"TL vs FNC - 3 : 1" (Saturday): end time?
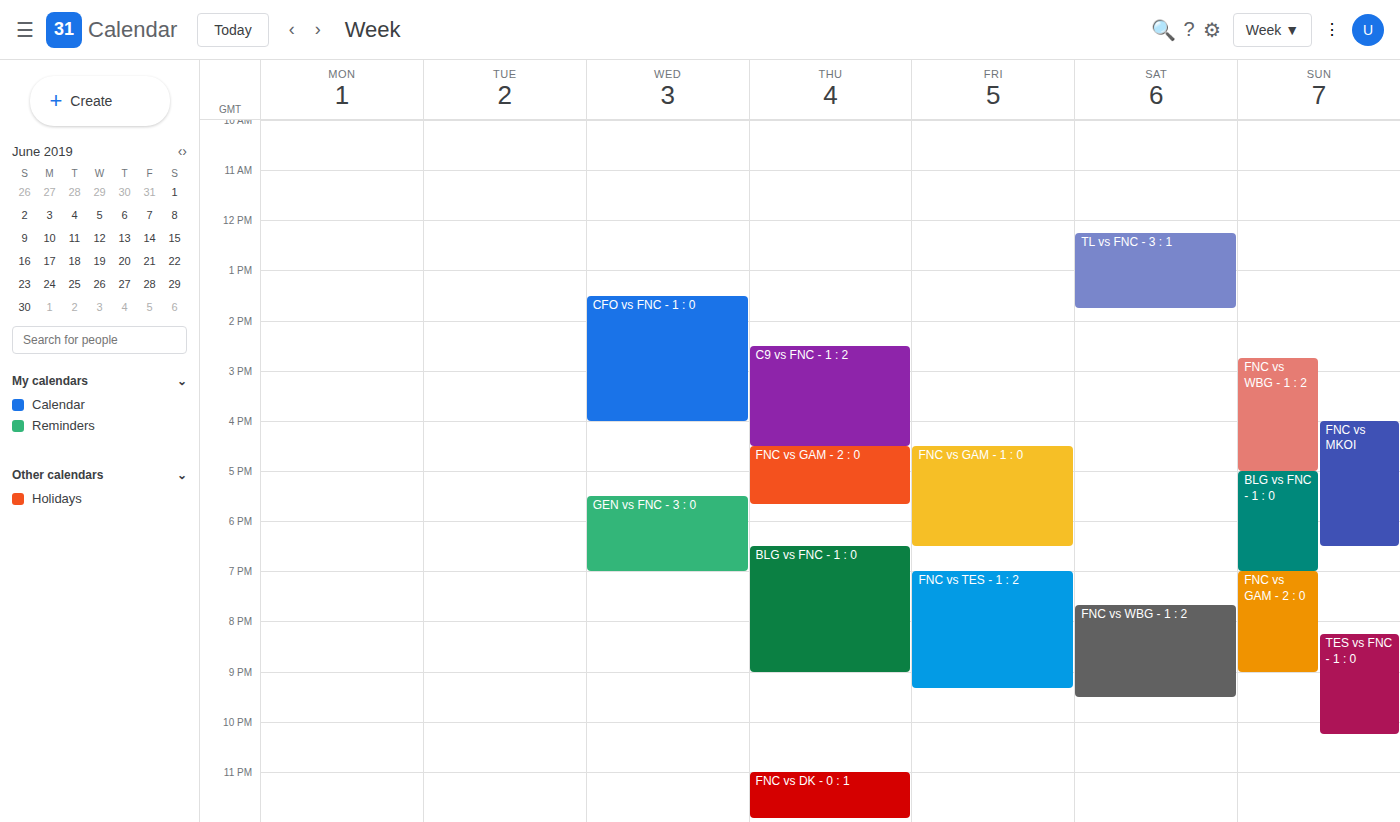
1:45 PM